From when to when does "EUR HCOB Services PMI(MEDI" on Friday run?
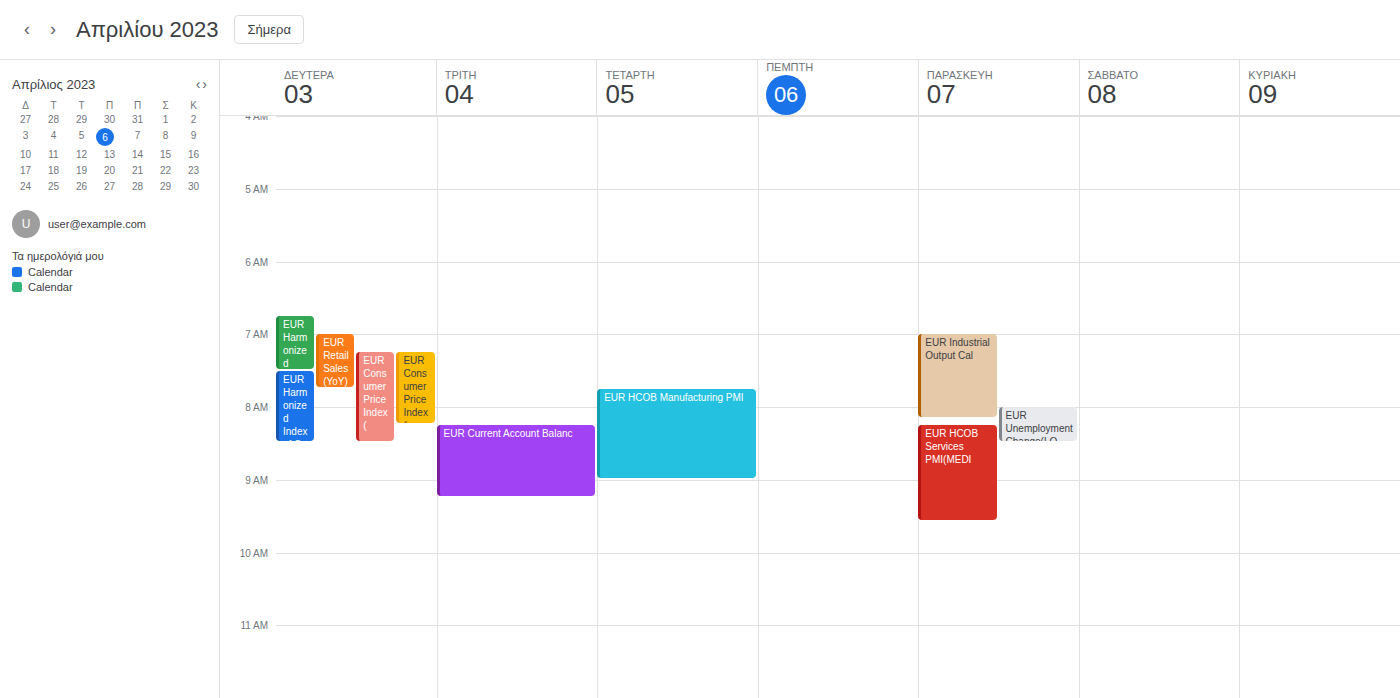
8:15 AM to 9:35 AM